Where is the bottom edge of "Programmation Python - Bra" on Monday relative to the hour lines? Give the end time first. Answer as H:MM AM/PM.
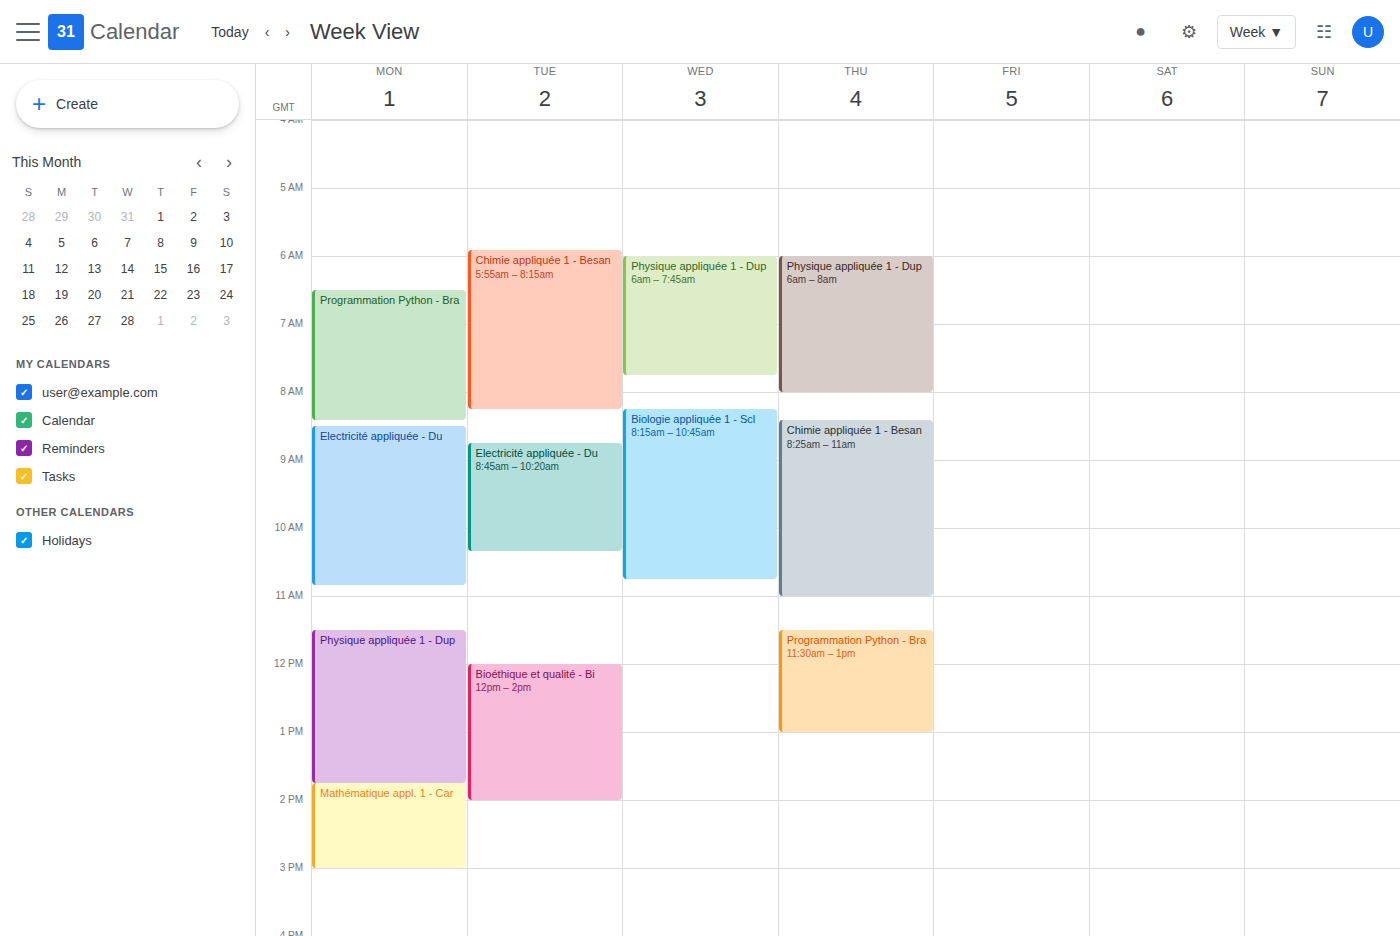
8:25 AM -- neither: 25 minutes below the 8 AM line and 35 minutes above the 9 AM line.